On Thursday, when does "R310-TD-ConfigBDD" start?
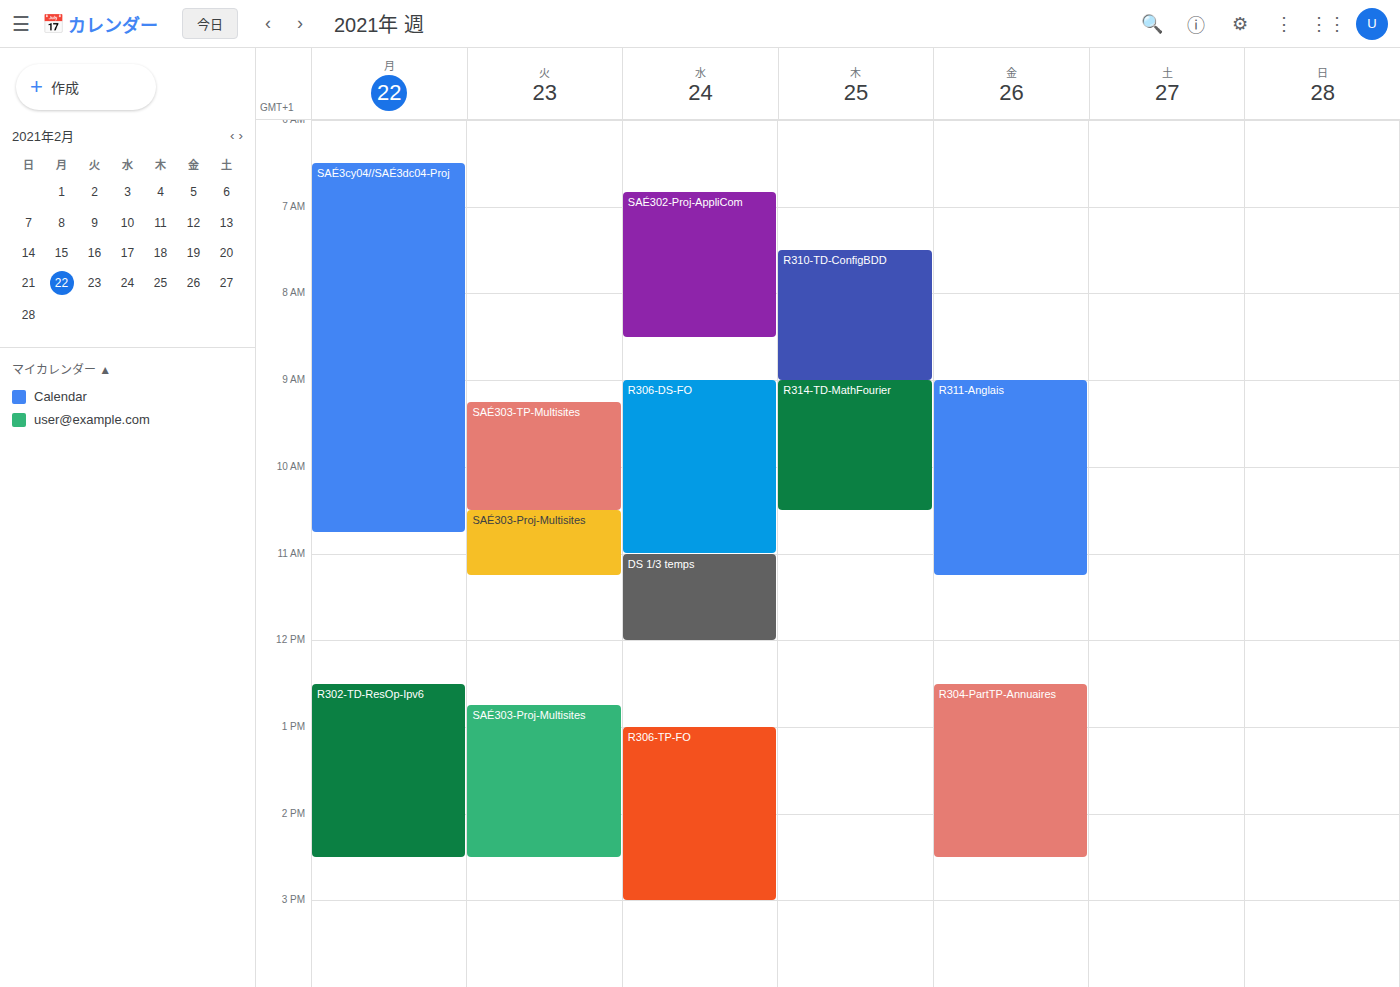
7:30 AM